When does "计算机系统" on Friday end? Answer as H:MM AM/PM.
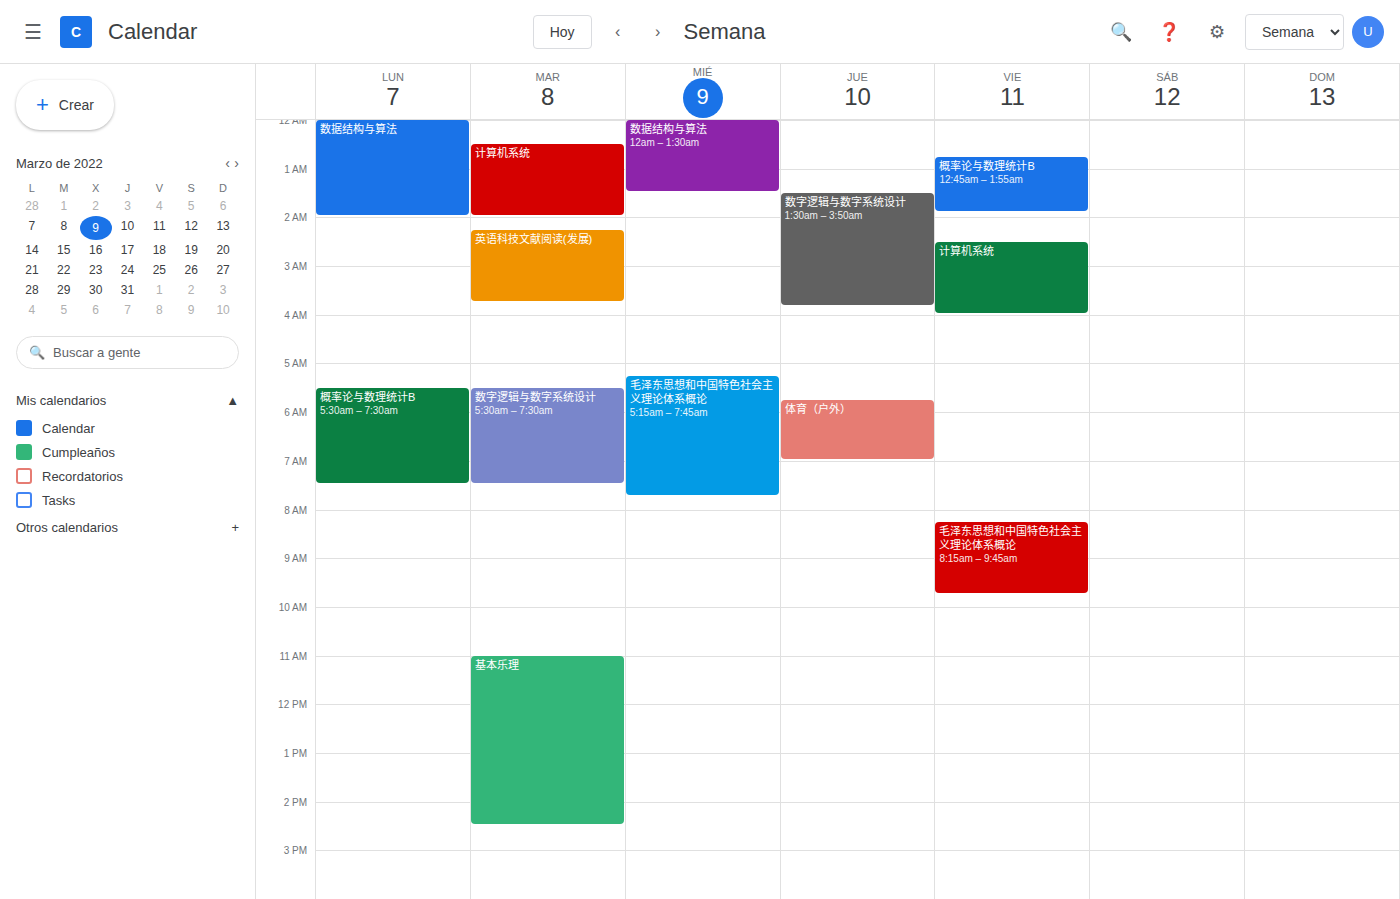
4:00 AM